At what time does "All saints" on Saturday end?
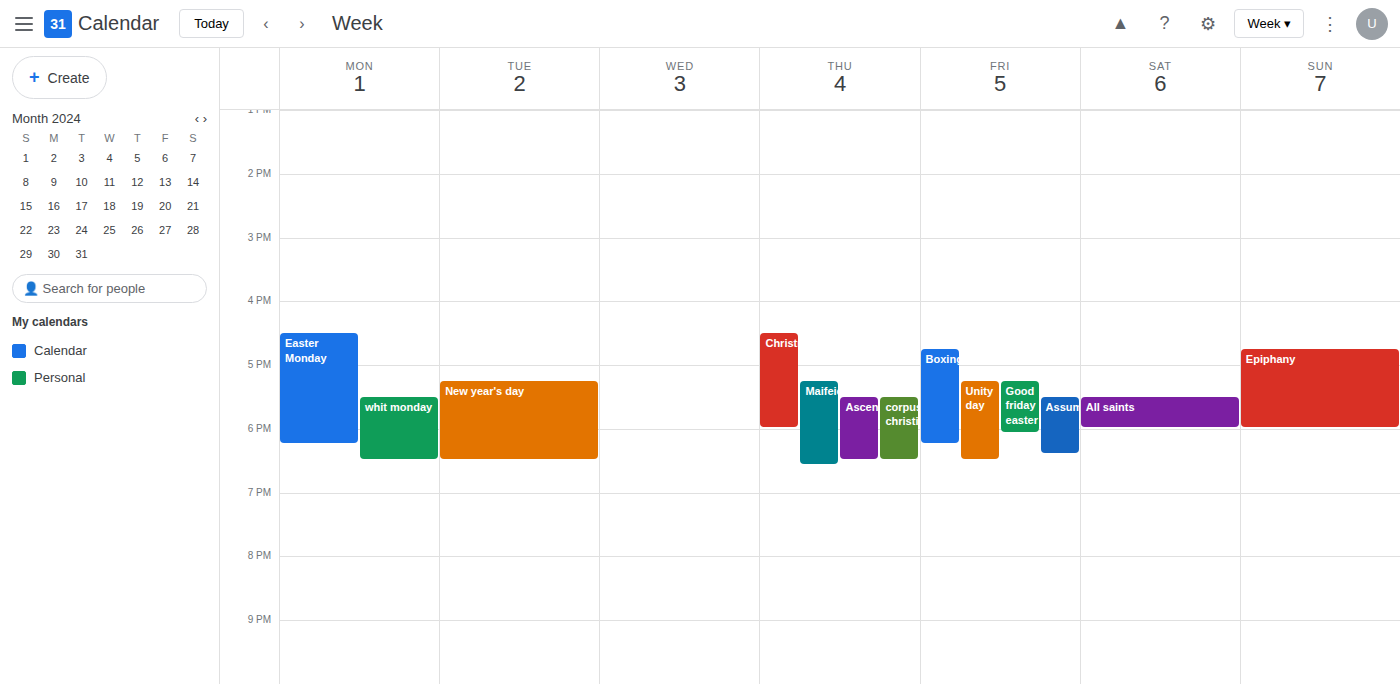
6:00 PM